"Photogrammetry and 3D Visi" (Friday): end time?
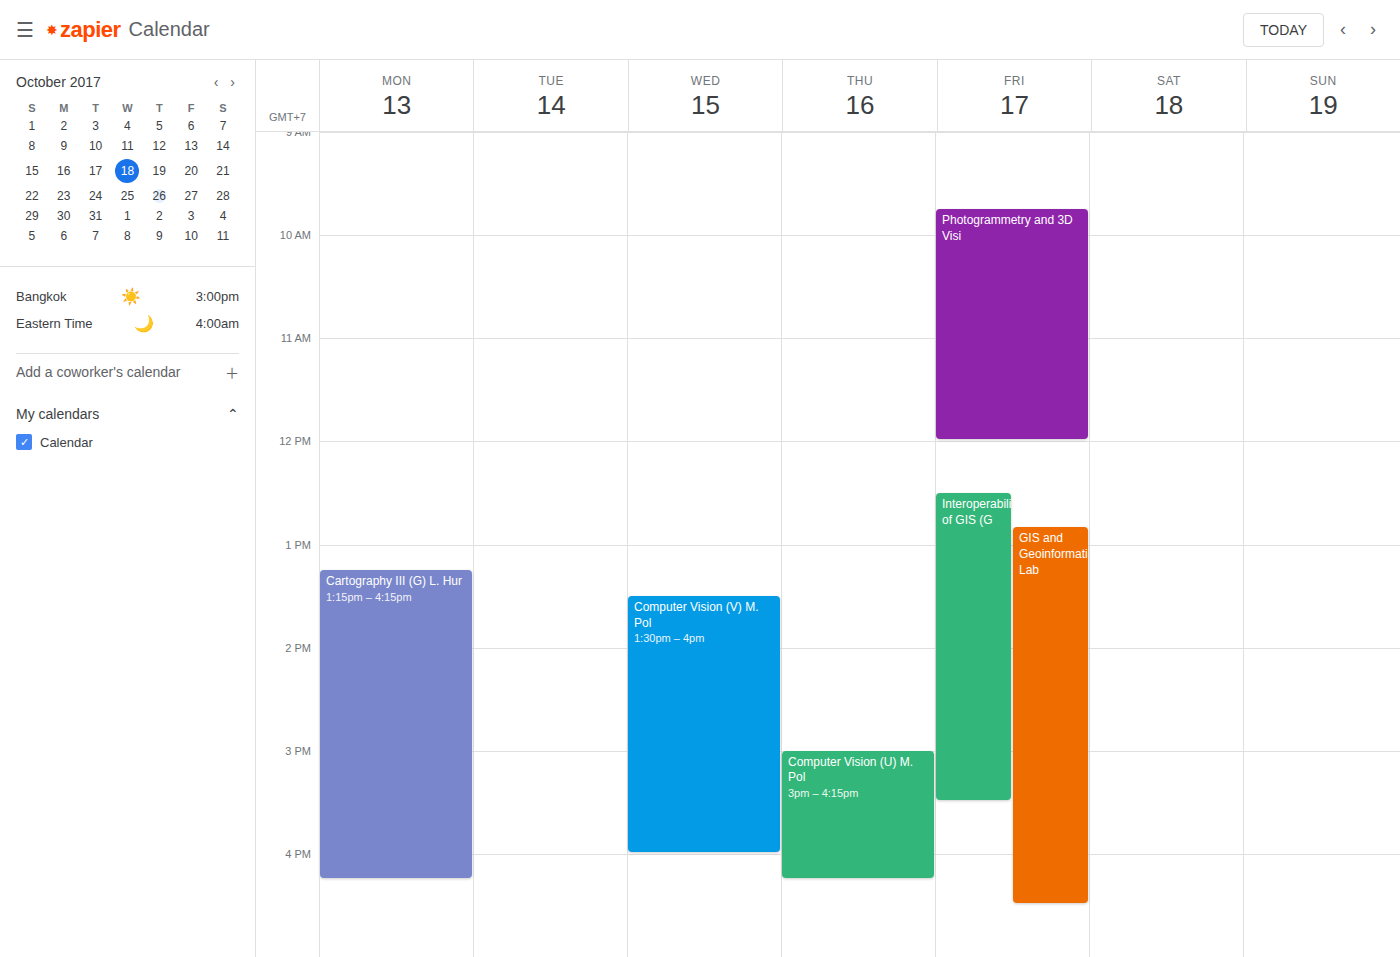
12:00 PM